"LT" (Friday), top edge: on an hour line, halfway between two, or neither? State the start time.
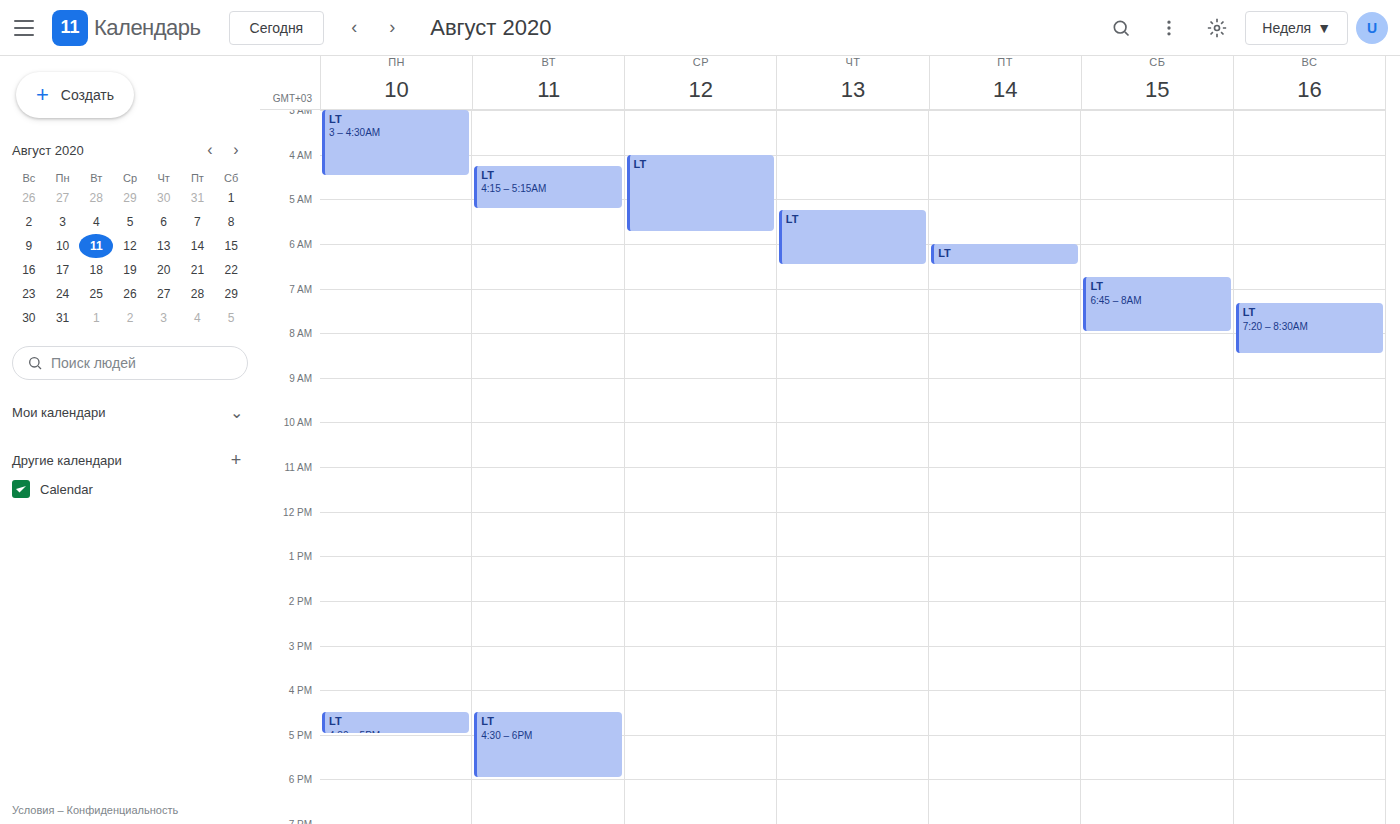
6:00 AM -- exactly on the 6 AM line.